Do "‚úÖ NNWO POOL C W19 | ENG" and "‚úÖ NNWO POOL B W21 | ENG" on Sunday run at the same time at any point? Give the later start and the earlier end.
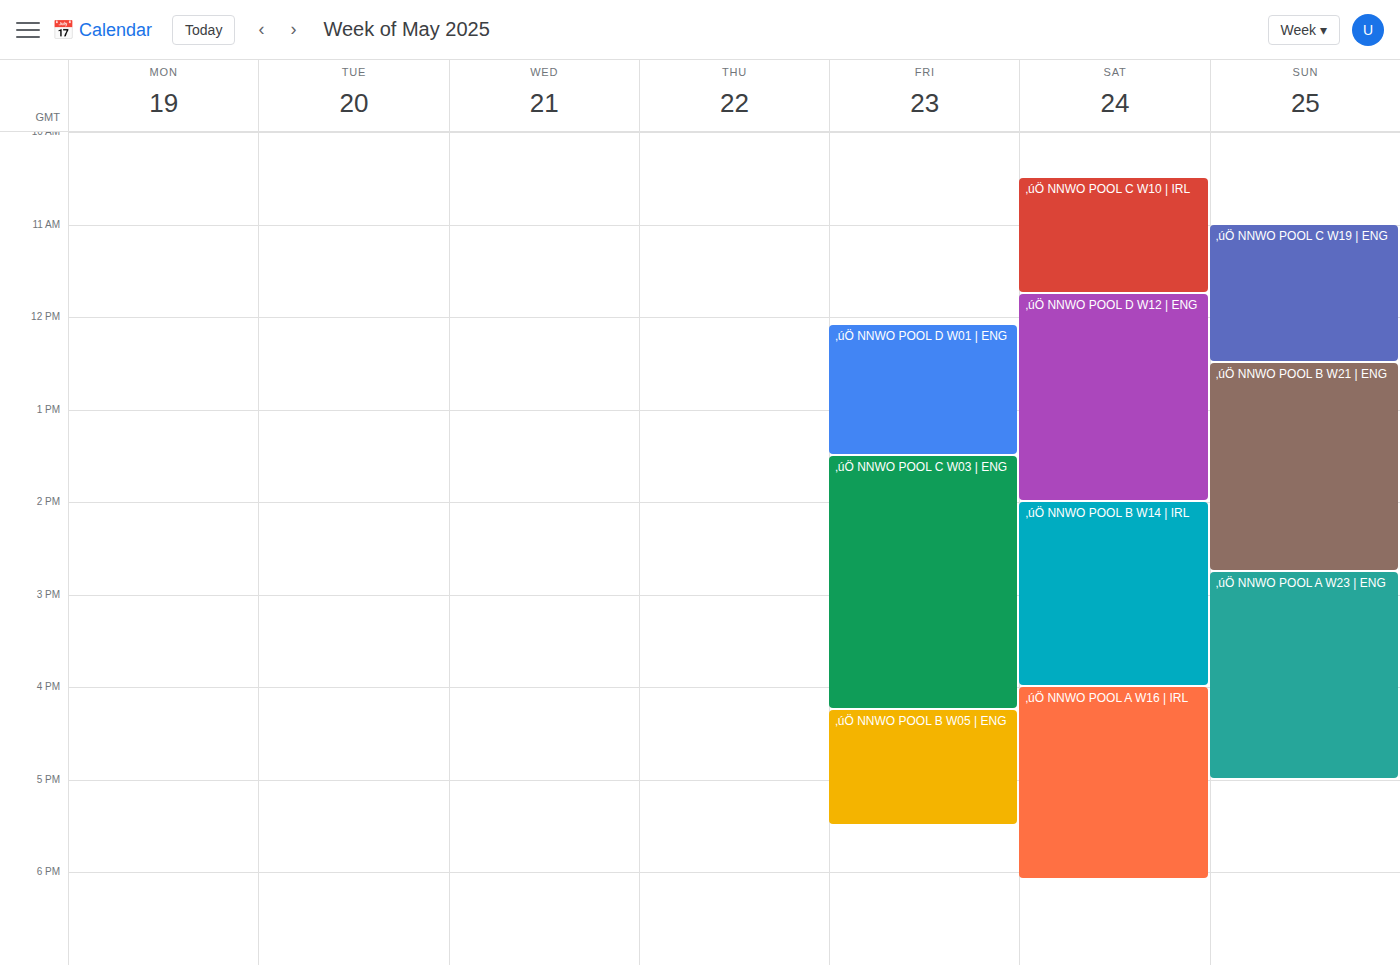
"‚úÖ NNWO POOL C W19 | ENG" ends at 12:30, exactly when "‚úÖ NNWO POOL B W21 | ENG" starts -- they touch but do not overlap.